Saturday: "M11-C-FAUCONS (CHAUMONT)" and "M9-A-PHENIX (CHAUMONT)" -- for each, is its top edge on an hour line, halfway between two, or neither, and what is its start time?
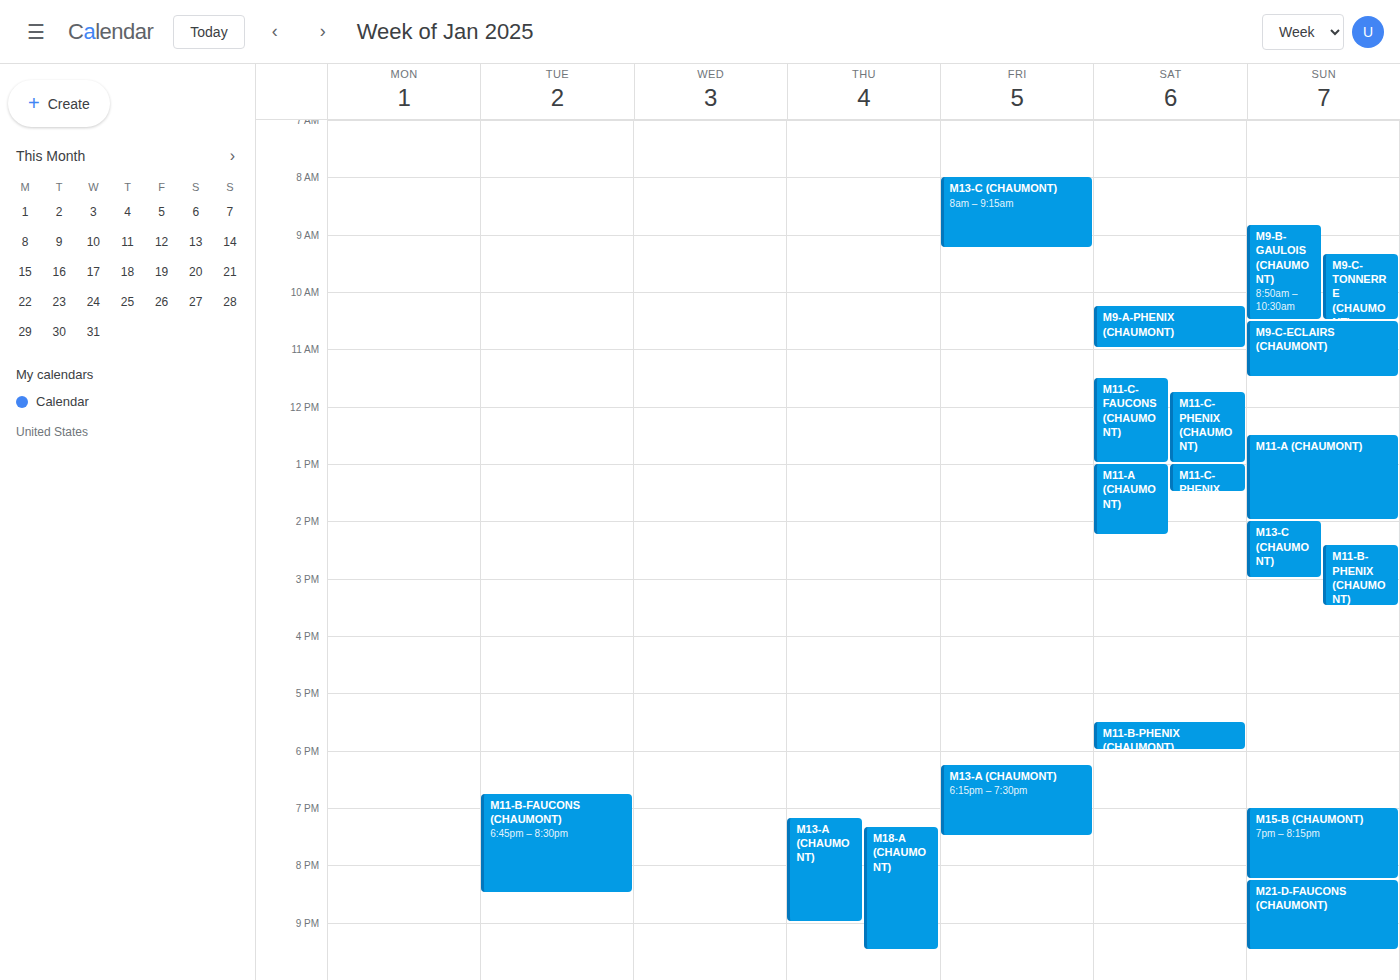
"M11-C-FAUCONS (CHAUMONT)": 11:30 AM, halfway between the 11 AM and 12 PM lines. "M9-A-PHENIX (CHAUMONT)": 10:15 AM, neither: a quarter of the way from the 10 AM line to the 11 AM line.